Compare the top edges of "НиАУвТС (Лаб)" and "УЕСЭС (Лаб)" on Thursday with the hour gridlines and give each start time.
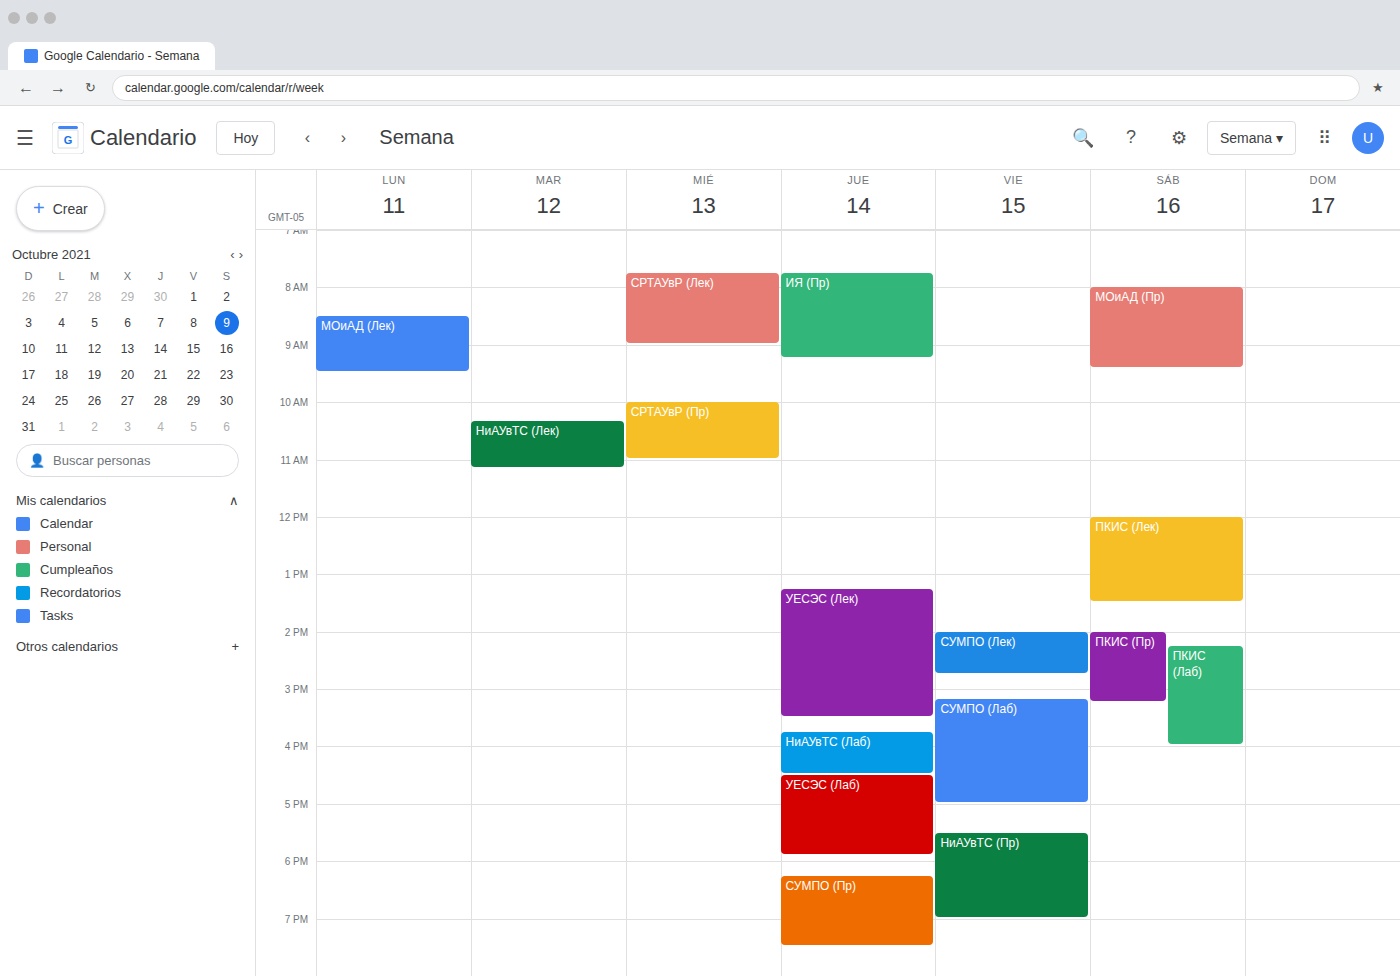
"НиАУвТС (Лаб)": 3:45 PM, neither: three quarters of the way from the 3 PM line to the 4 PM line. "УЕСЭС (Лаб)": 4:30 PM, halfway between the 4 PM and 5 PM lines.